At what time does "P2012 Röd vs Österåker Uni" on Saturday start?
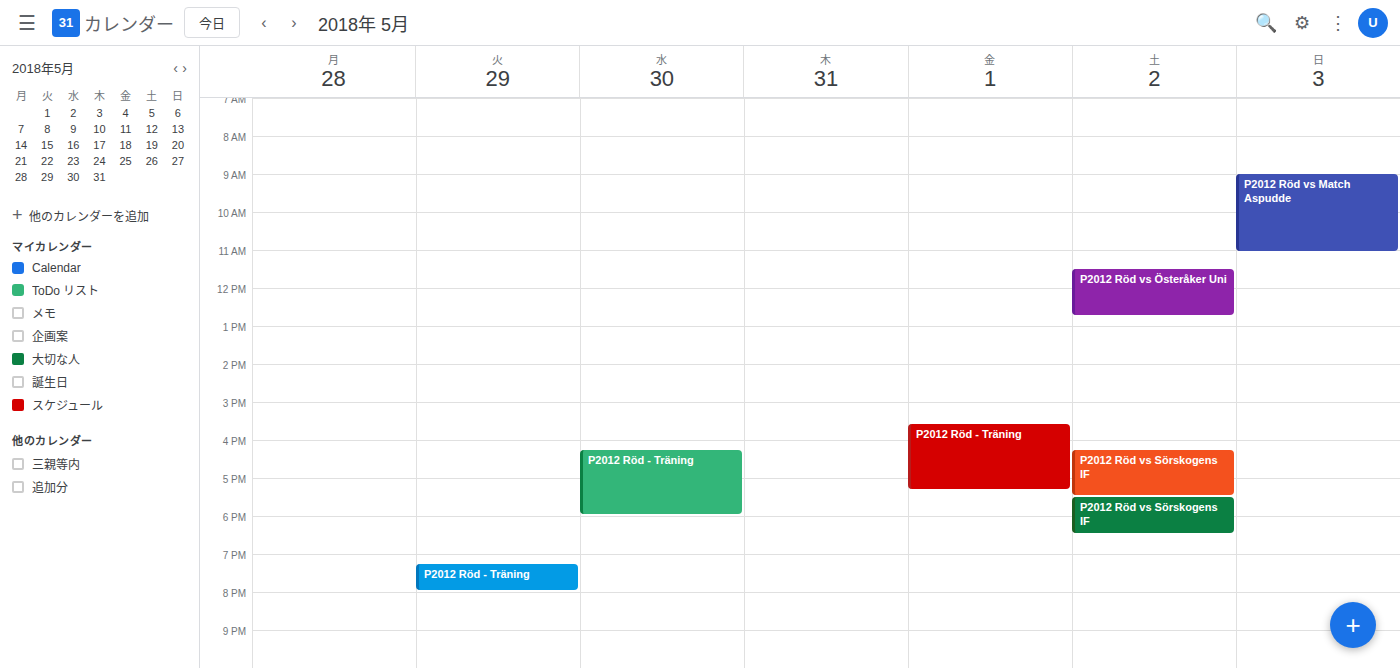
11:30 AM